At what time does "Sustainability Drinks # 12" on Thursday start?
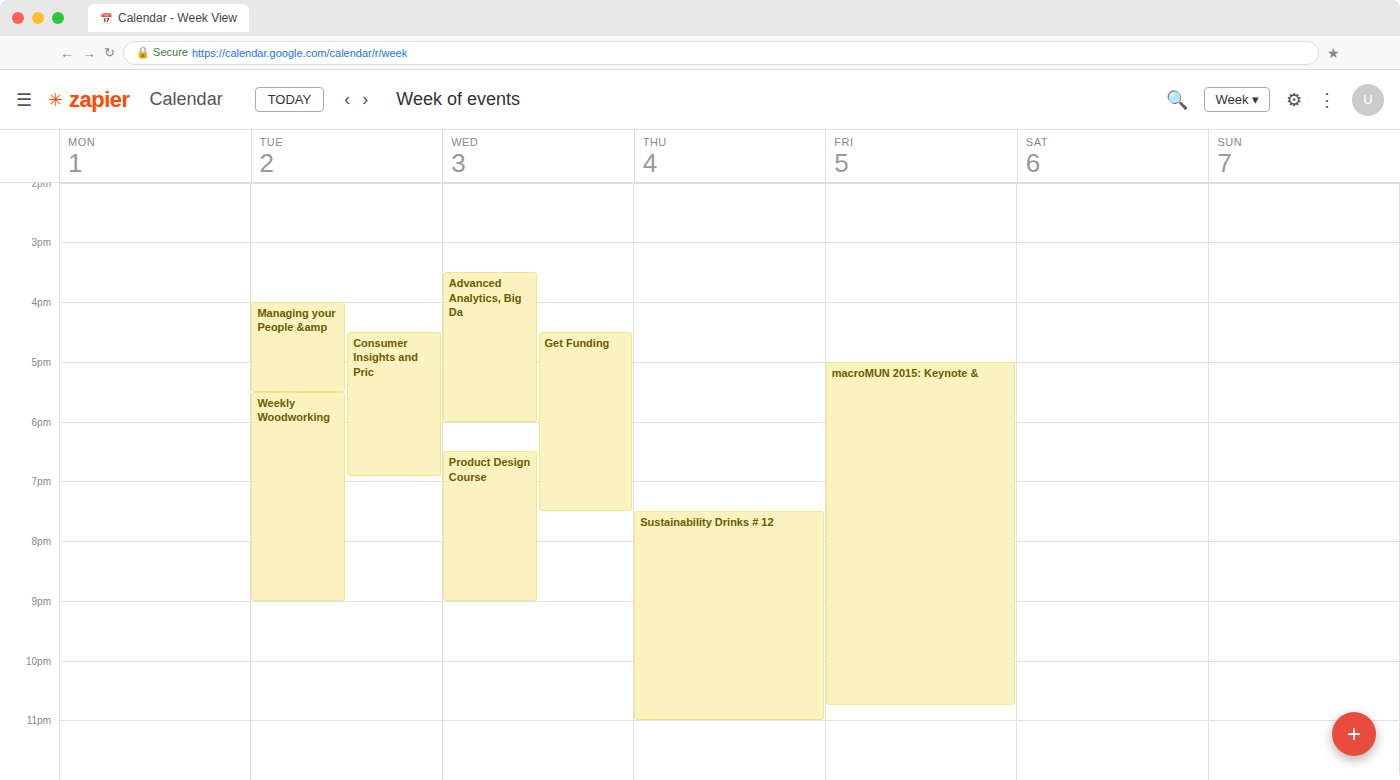
19:30